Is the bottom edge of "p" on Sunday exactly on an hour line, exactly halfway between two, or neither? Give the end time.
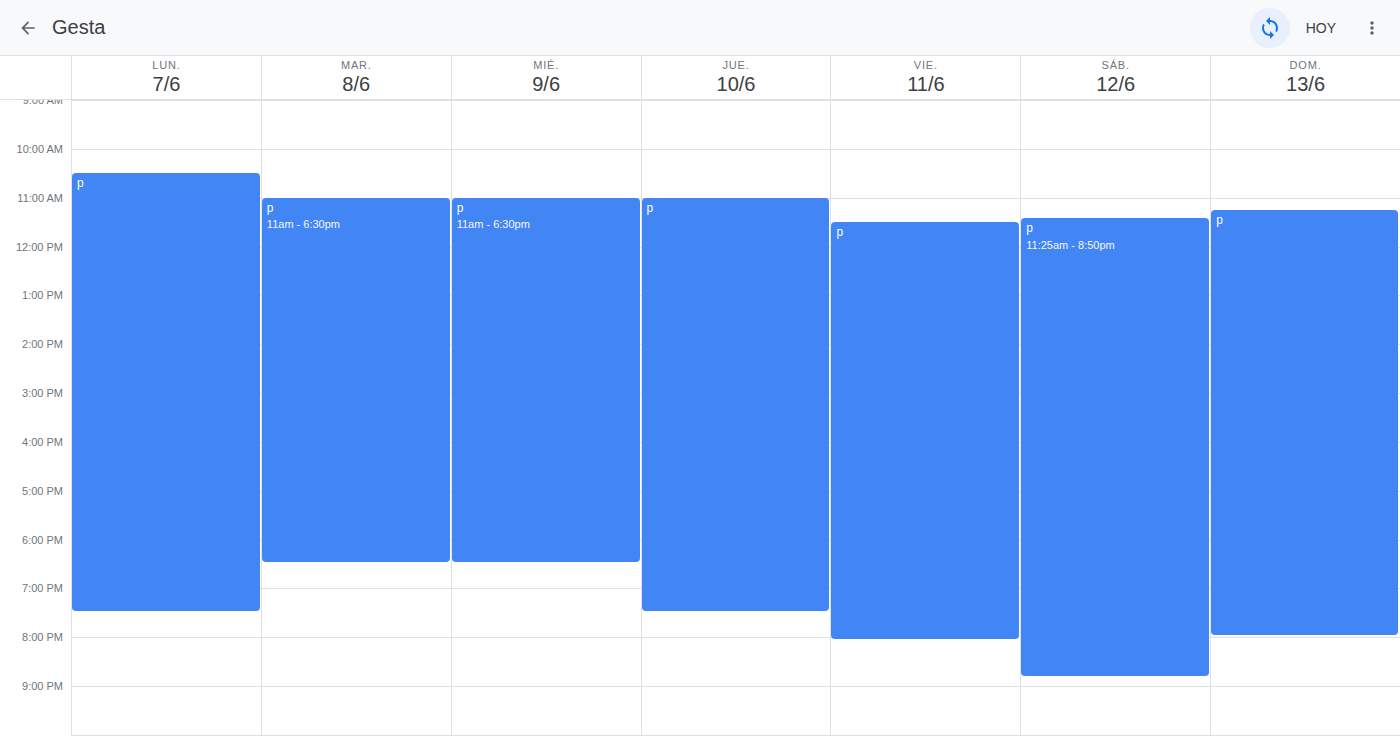
8:00 PM -- exactly on the 8 PM line.